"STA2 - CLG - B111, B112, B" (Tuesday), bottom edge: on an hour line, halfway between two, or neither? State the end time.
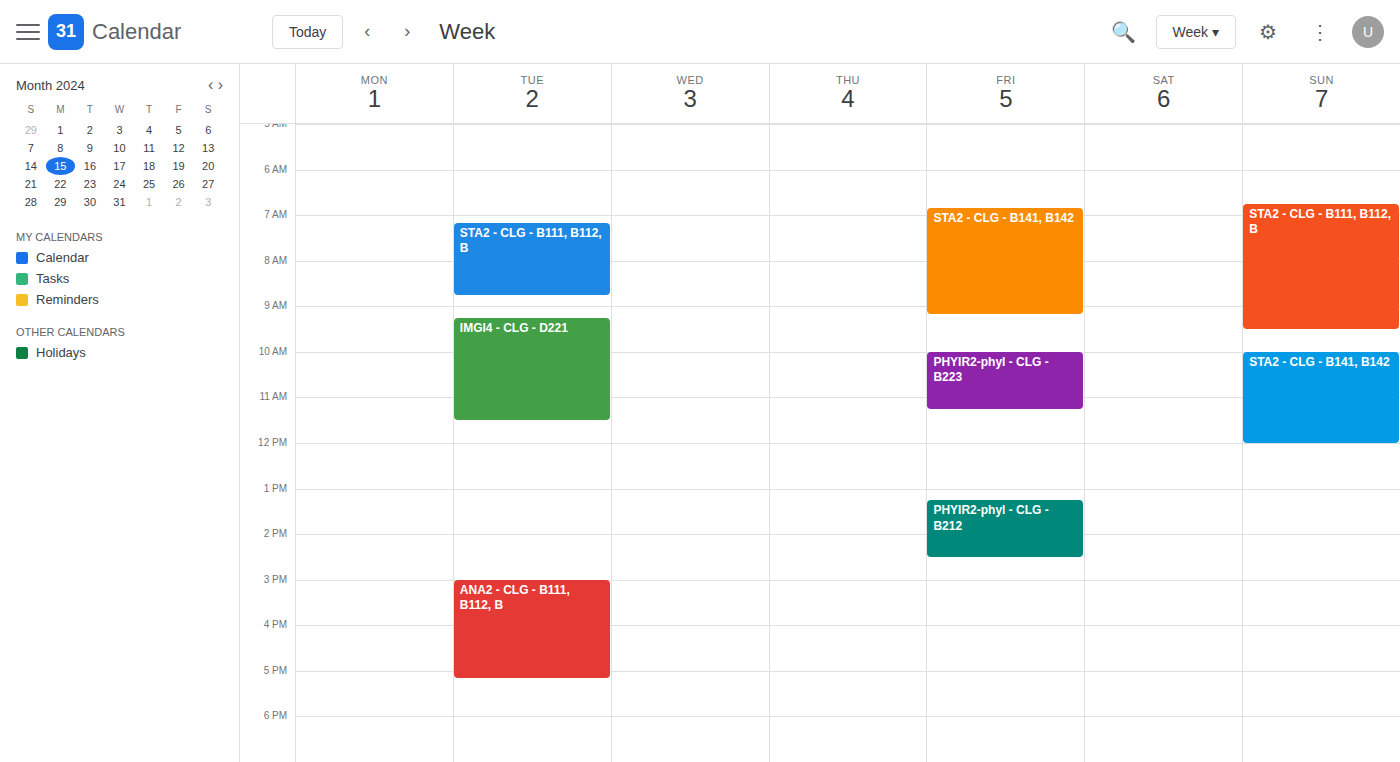
8:45 AM -- neither: three quarters of the way from the 8 AM line to the 9 AM line.